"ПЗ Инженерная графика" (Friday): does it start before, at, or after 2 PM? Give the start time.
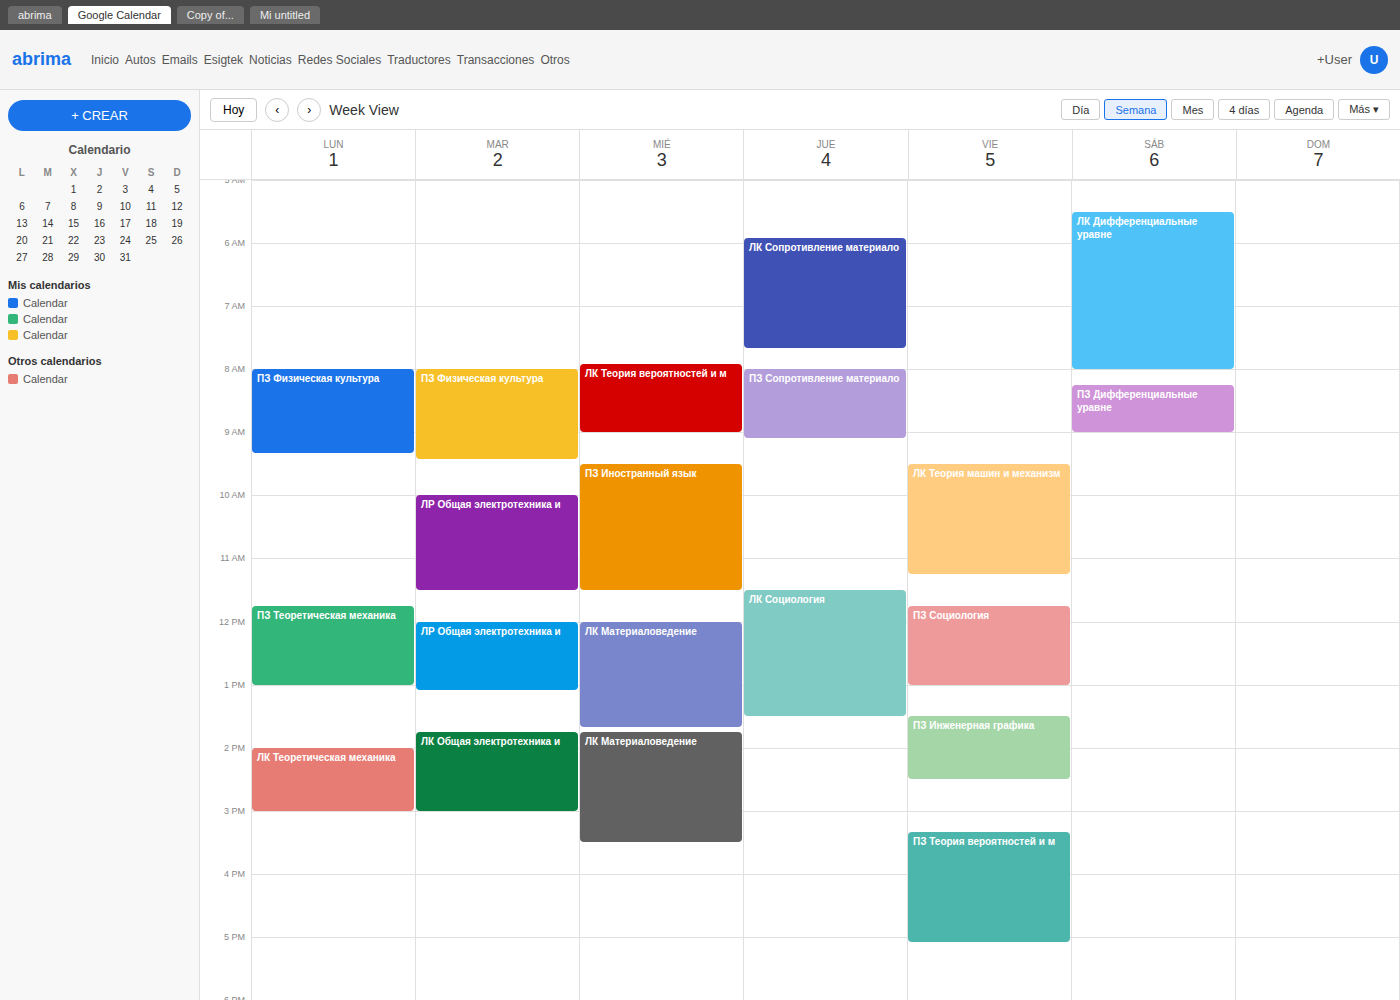
1:30 PM -- before 2 PM, 30 minutes above the 2 PM line.